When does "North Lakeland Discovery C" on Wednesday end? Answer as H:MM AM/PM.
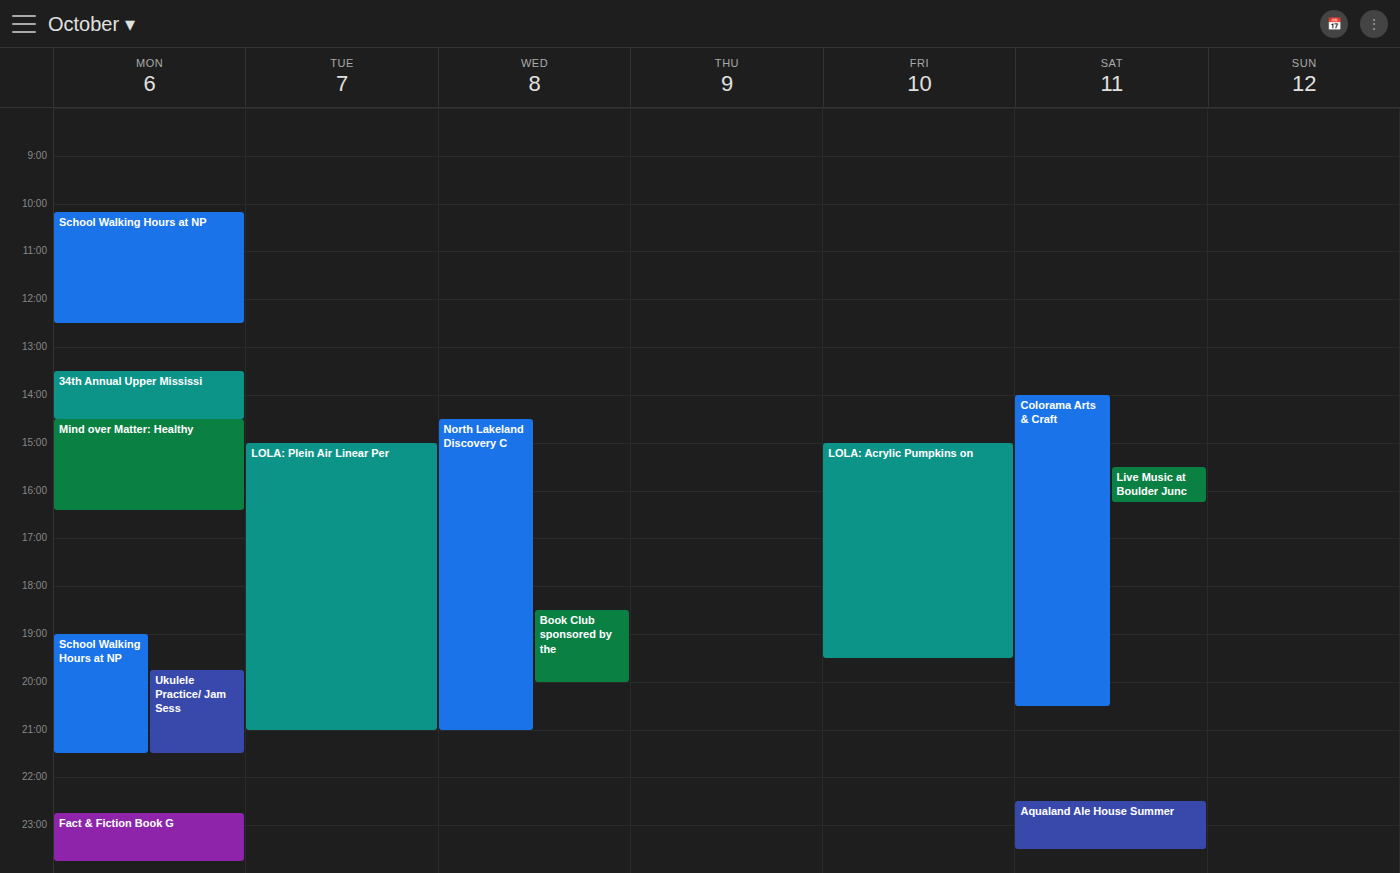
9:00 PM